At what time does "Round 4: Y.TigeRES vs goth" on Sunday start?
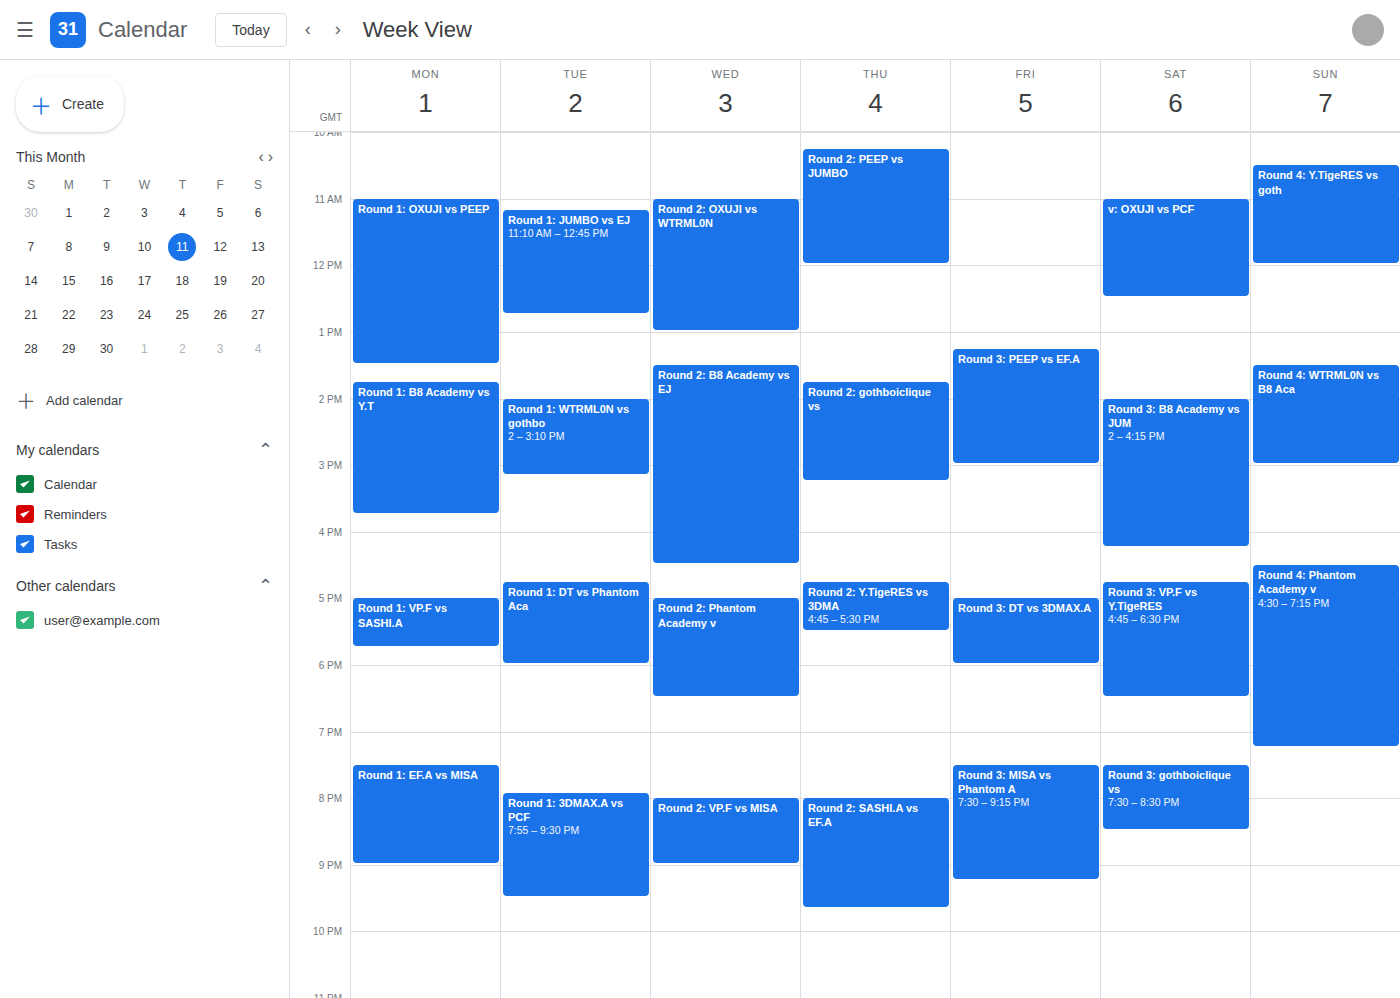
10:30 AM